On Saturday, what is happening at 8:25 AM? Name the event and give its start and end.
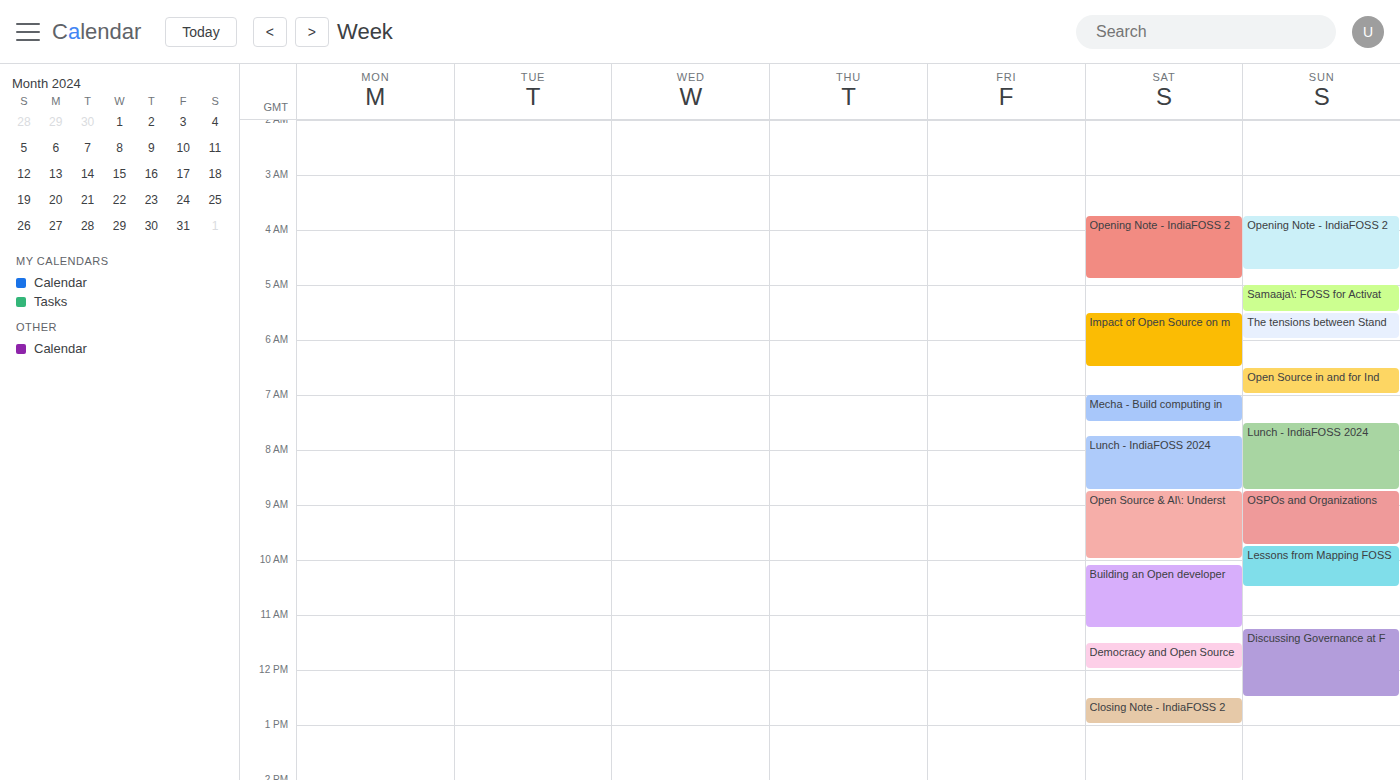
"Lunch - IndiaFOSS 2024", 7:45 AM to 8:45 AM